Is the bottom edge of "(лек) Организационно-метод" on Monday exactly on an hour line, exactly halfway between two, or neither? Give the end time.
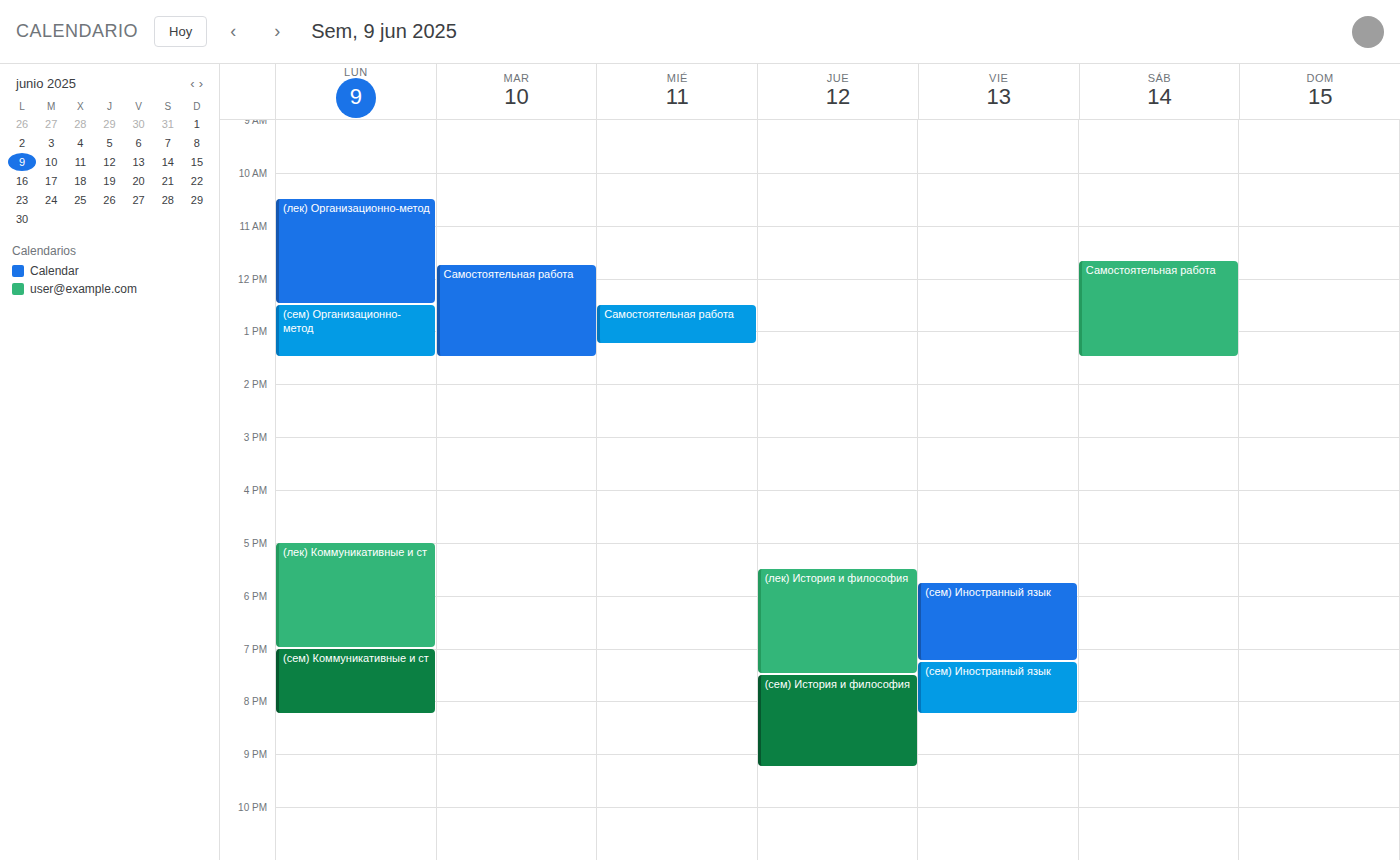
12:30 PM -- halfway between the 12 PM and 1 PM lines.